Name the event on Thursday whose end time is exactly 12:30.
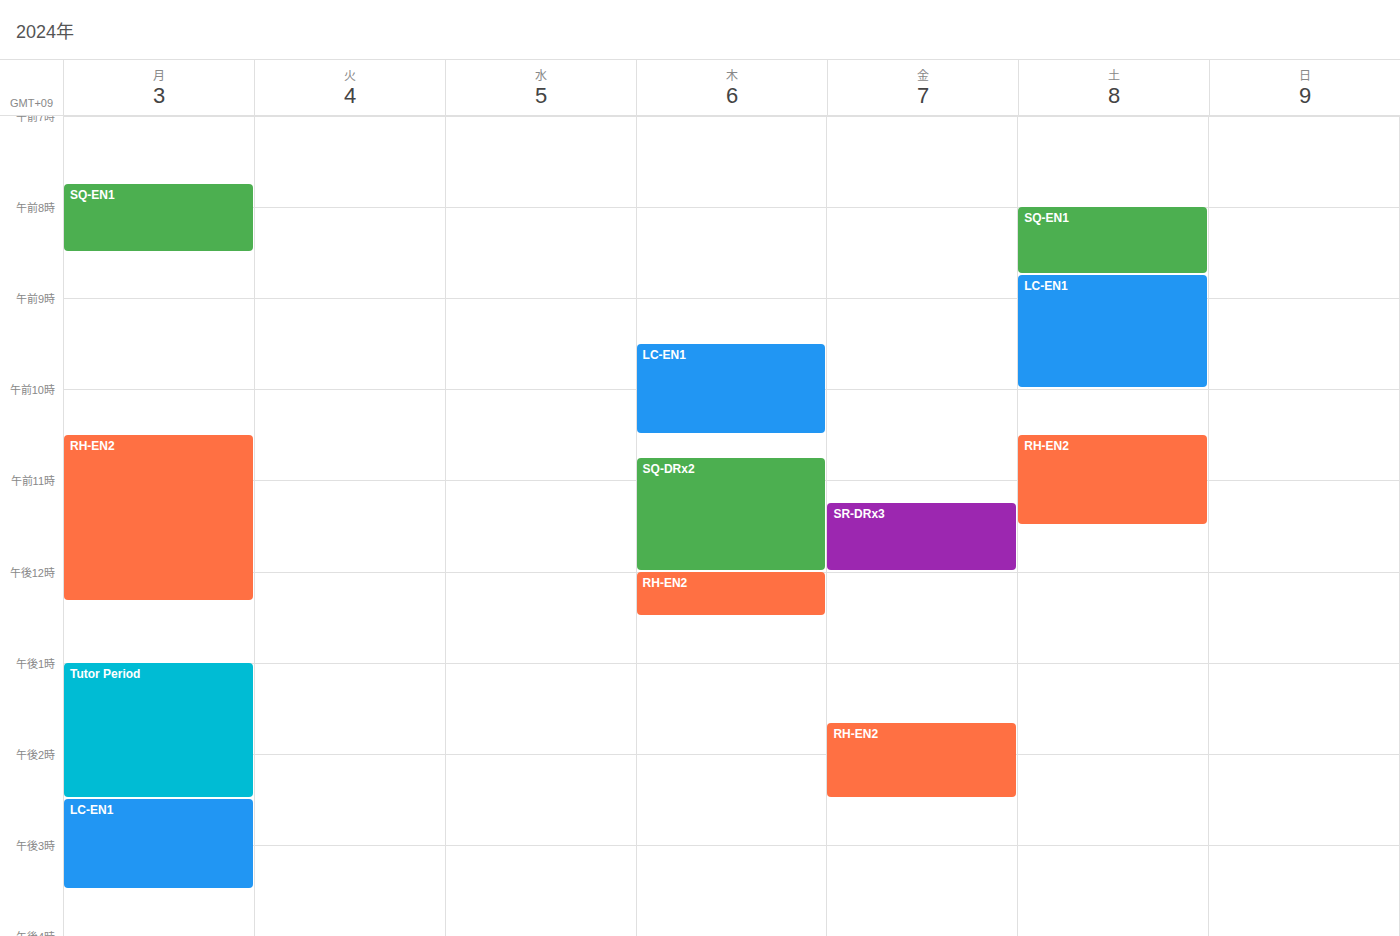
"RH-EN2"